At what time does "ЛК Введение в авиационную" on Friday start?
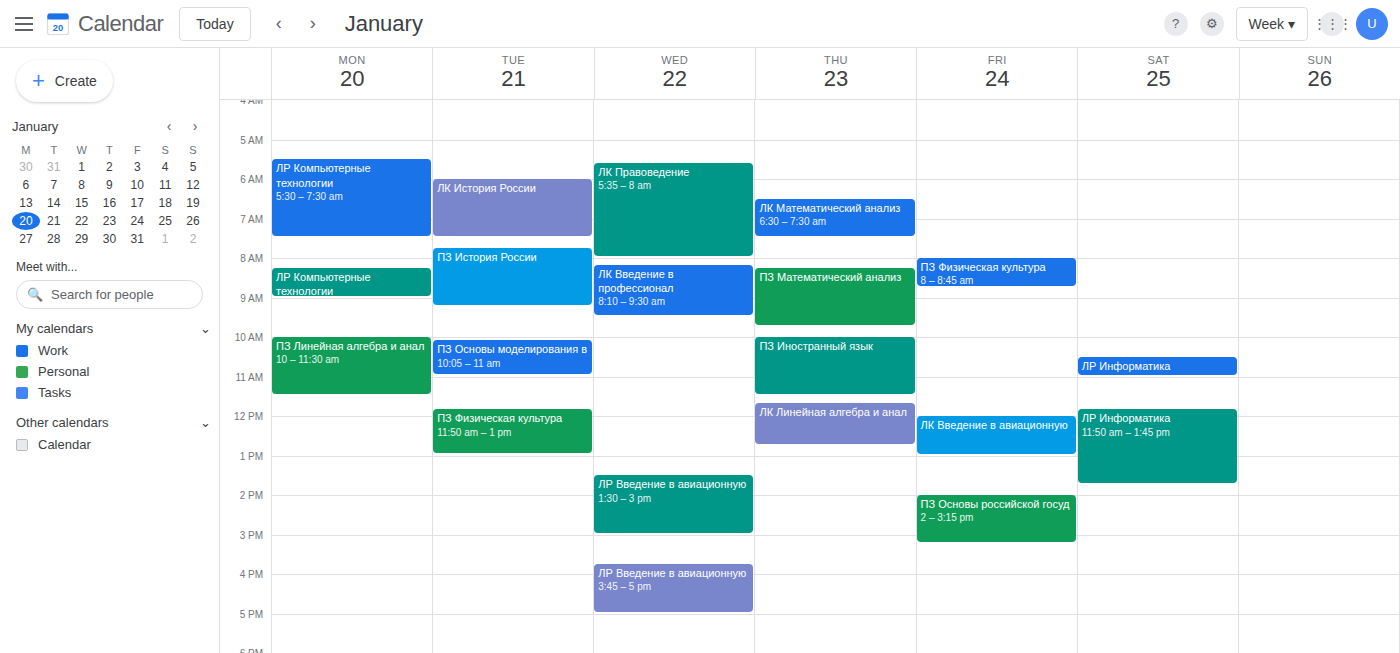
12:00 PM